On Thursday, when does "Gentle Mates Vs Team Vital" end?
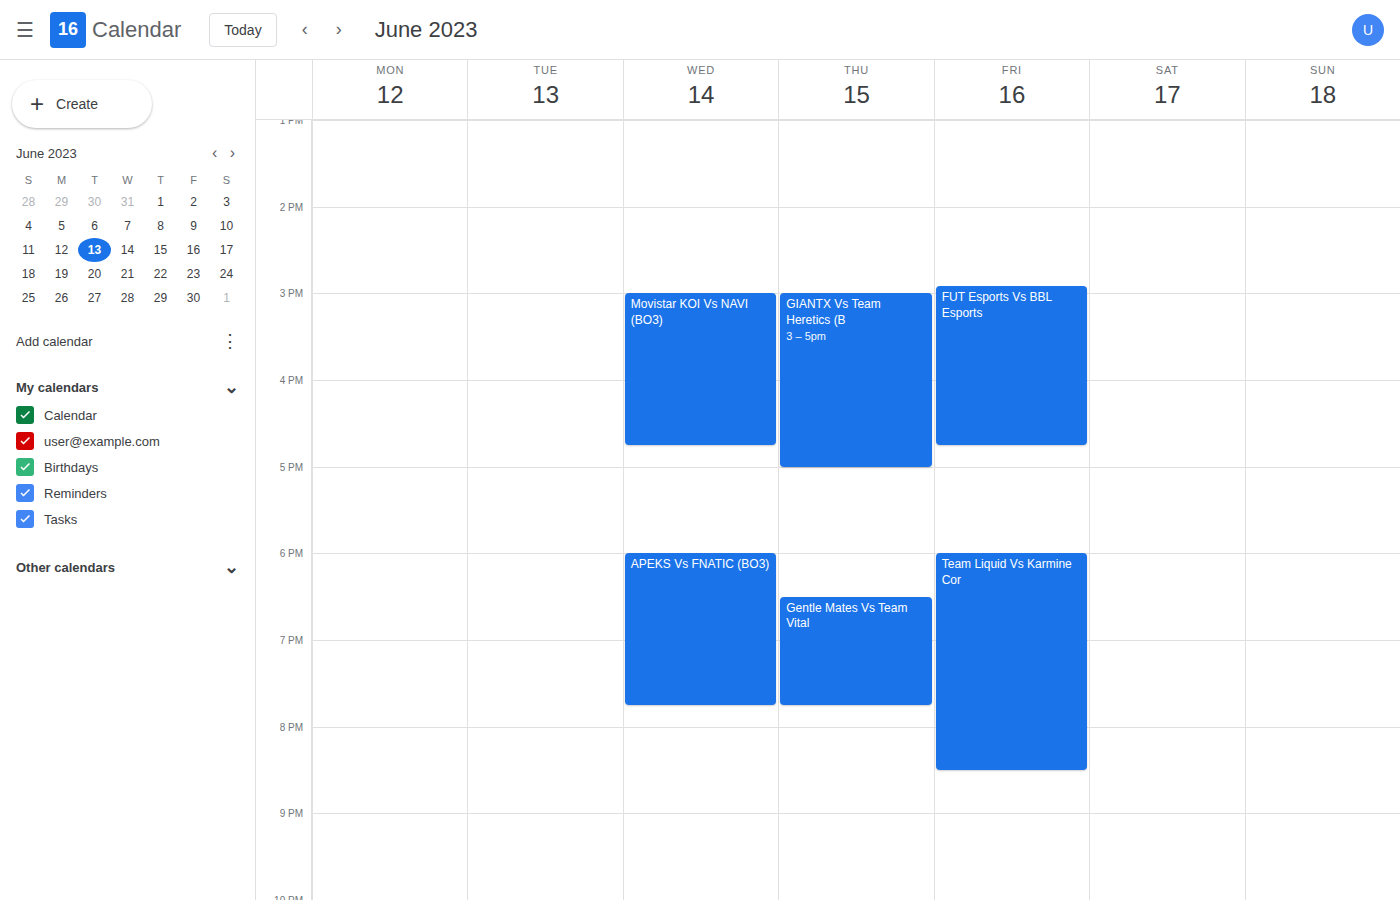
7:45 PM